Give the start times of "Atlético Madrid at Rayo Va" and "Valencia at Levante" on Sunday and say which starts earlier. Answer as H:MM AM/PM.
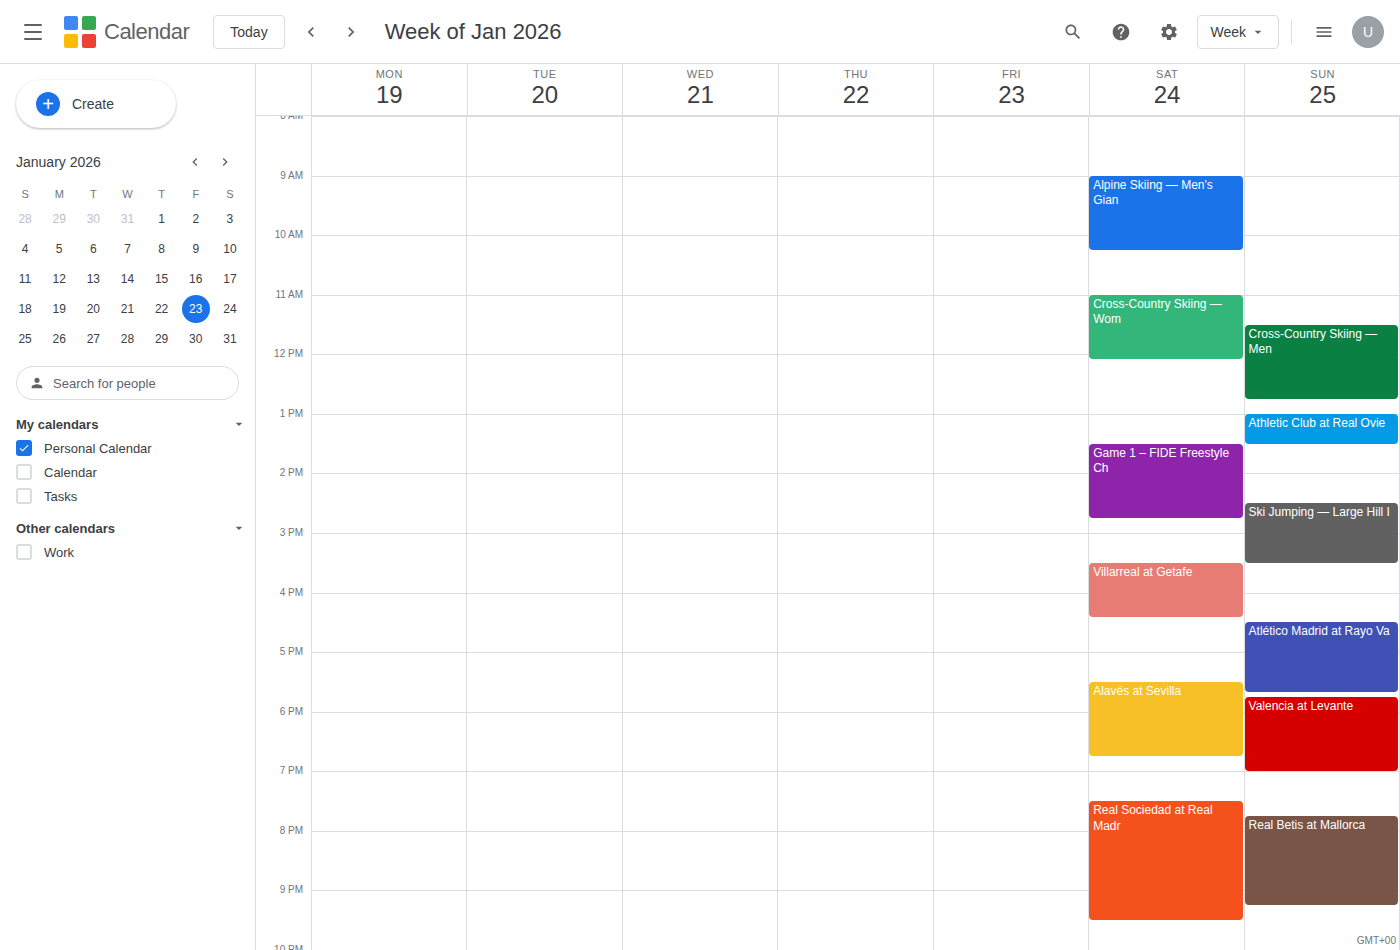
"Atlético Madrid at Rayo Va" 4:30 PM; "Valencia at Levante" 5:45 PM.